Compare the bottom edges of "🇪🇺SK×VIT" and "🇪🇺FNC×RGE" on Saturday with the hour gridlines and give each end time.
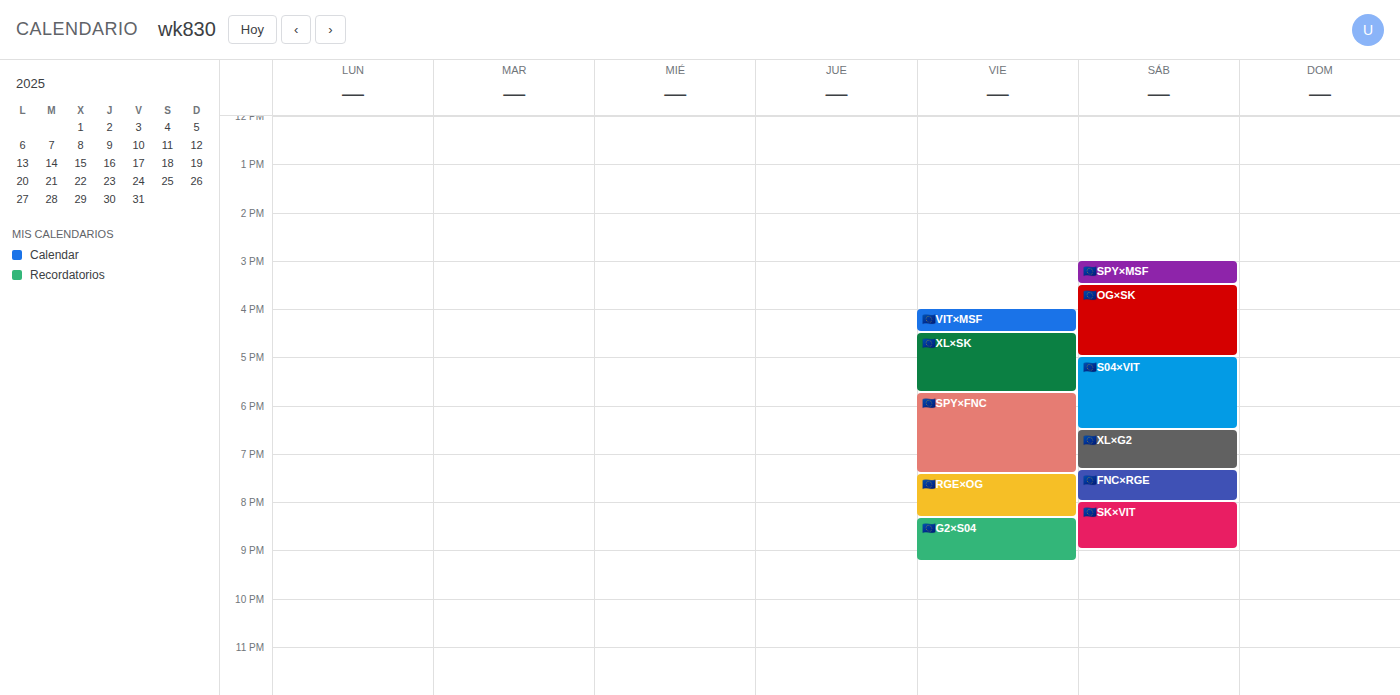
"🇪🇺SK×VIT": 9:00 PM, exactly on the 9 PM line. "🇪🇺FNC×RGE": 8:00 PM, exactly on the 8 PM line.